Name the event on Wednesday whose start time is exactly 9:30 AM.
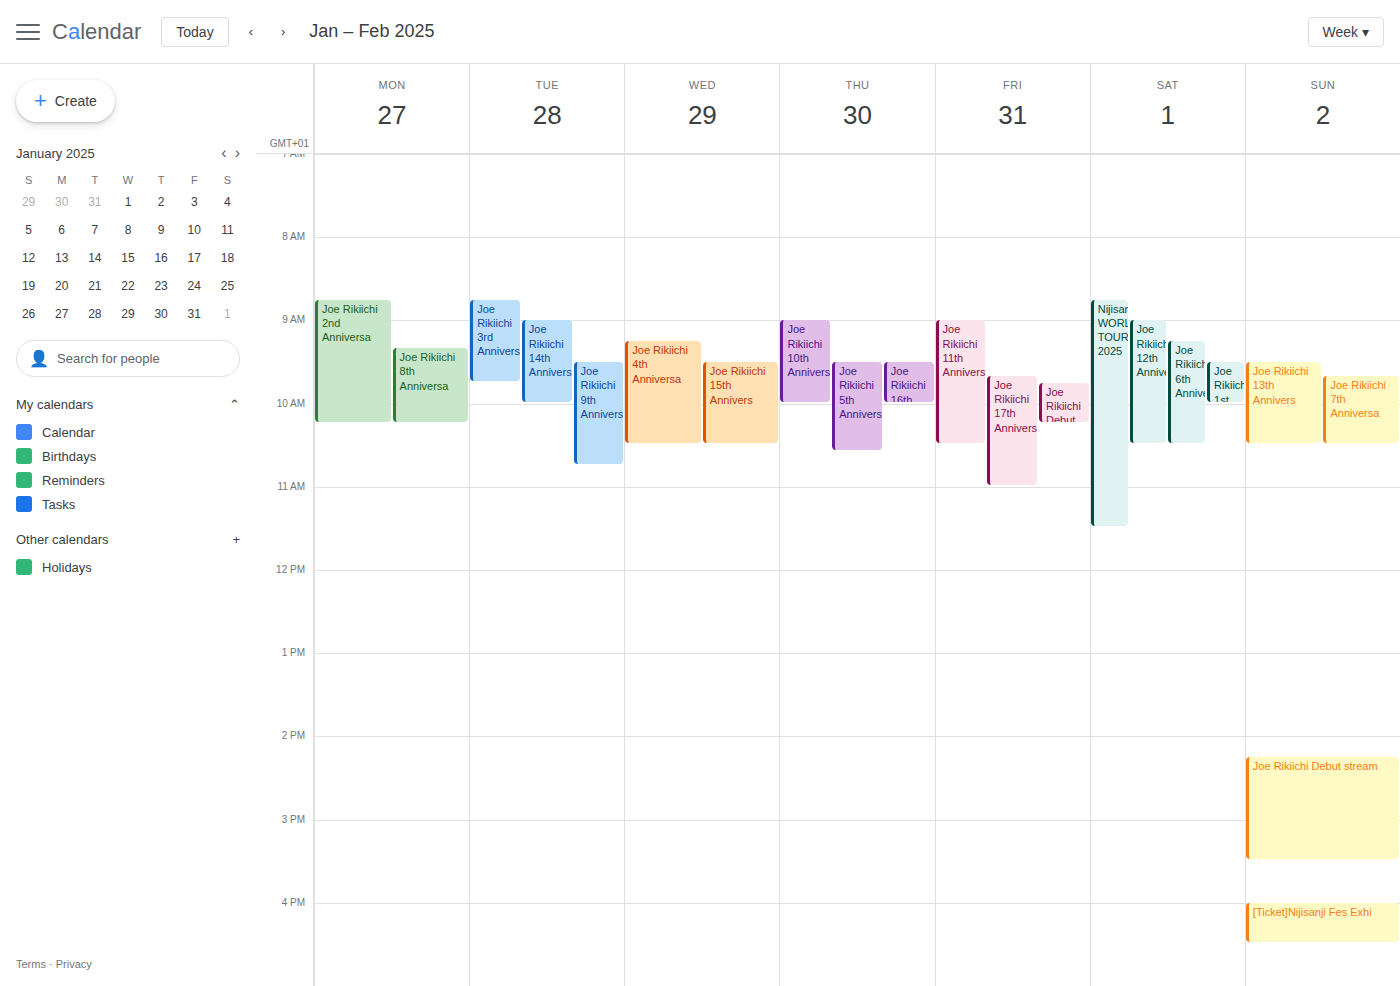
"Joe Rikiichi 15th Annivers"